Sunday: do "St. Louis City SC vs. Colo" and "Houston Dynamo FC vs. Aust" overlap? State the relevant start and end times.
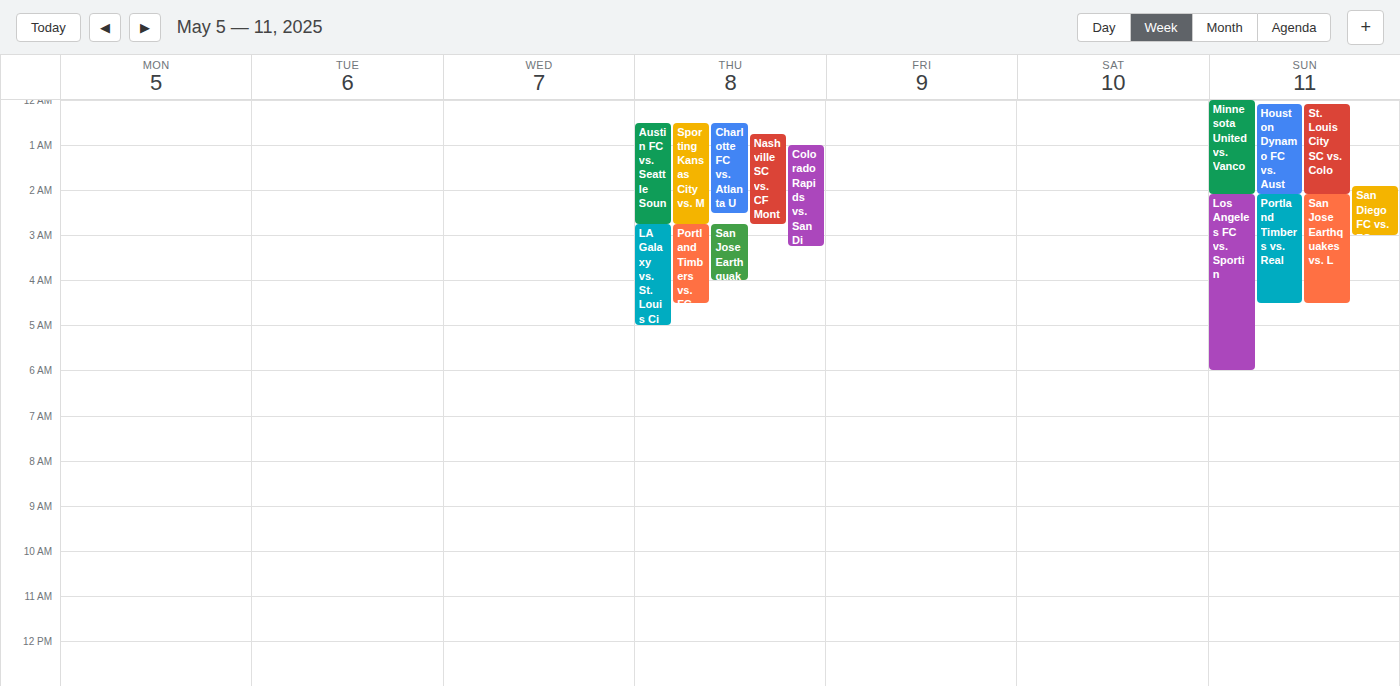
"Houston Dynamo FC vs. Aust" runs 12:05 AM to 2:05 AM, inside "St. Louis City SC vs. Colo" -- they overlap.